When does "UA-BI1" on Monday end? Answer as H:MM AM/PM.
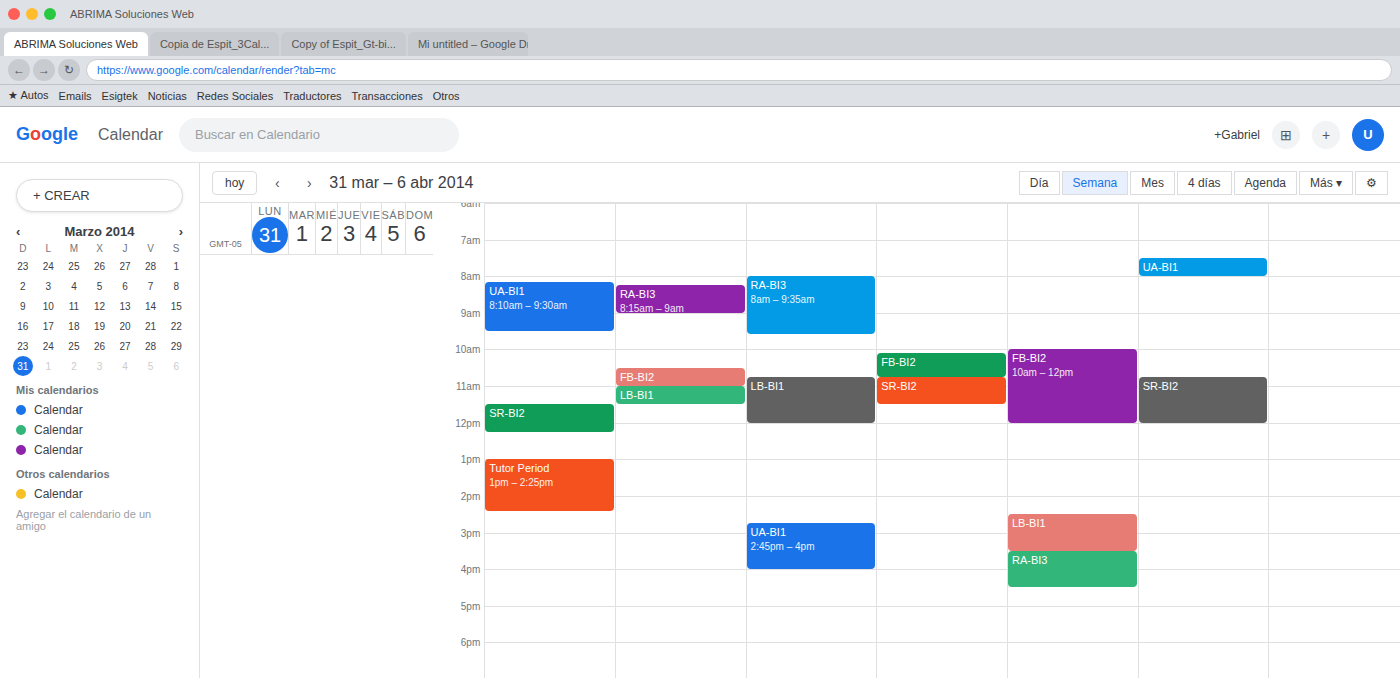
9:30 AM